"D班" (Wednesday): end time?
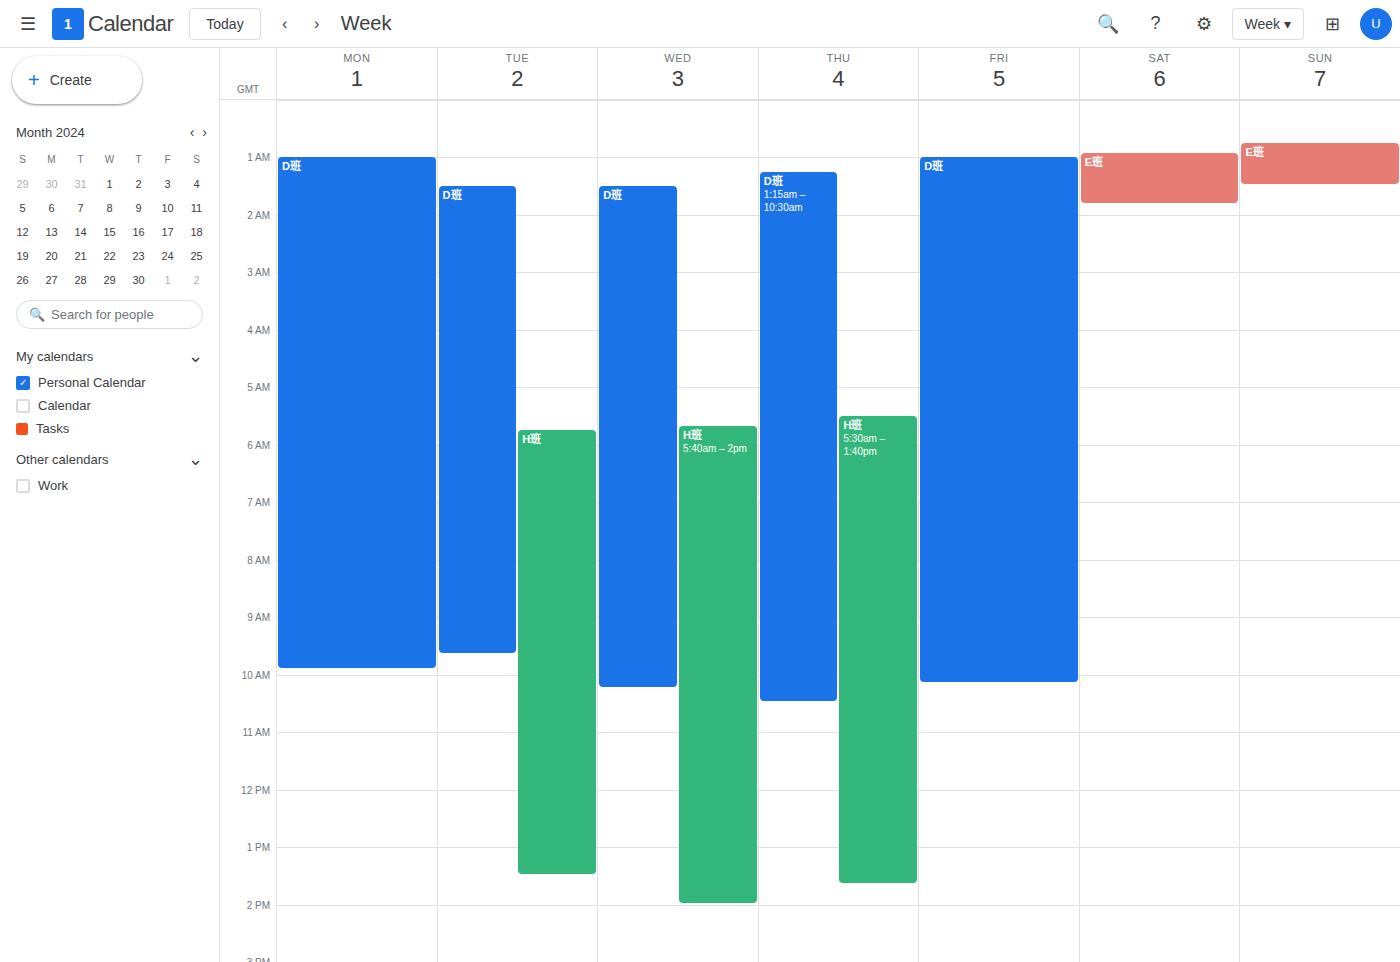
10:15 AM